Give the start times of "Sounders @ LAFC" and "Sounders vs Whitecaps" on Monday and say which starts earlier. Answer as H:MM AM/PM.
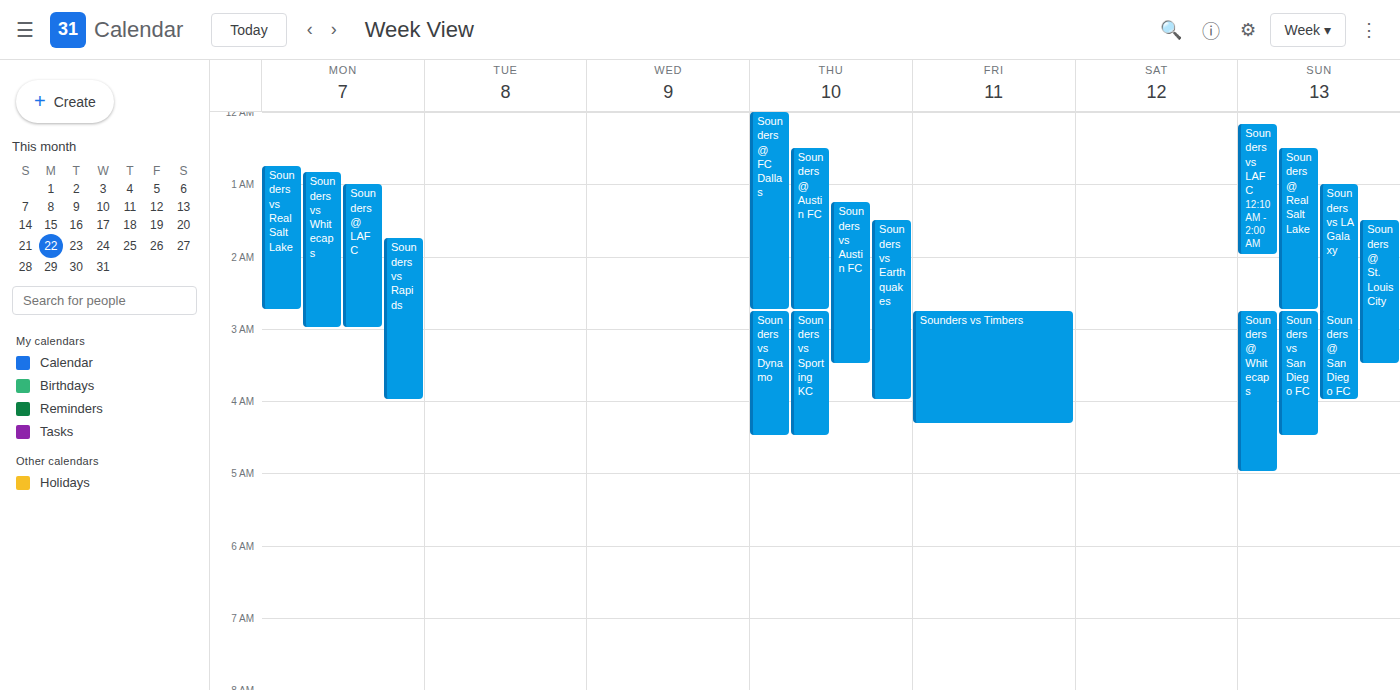
"Sounders vs Whitecaps" 12:50 AM; "Sounders @ LAFC" 1:00 AM.